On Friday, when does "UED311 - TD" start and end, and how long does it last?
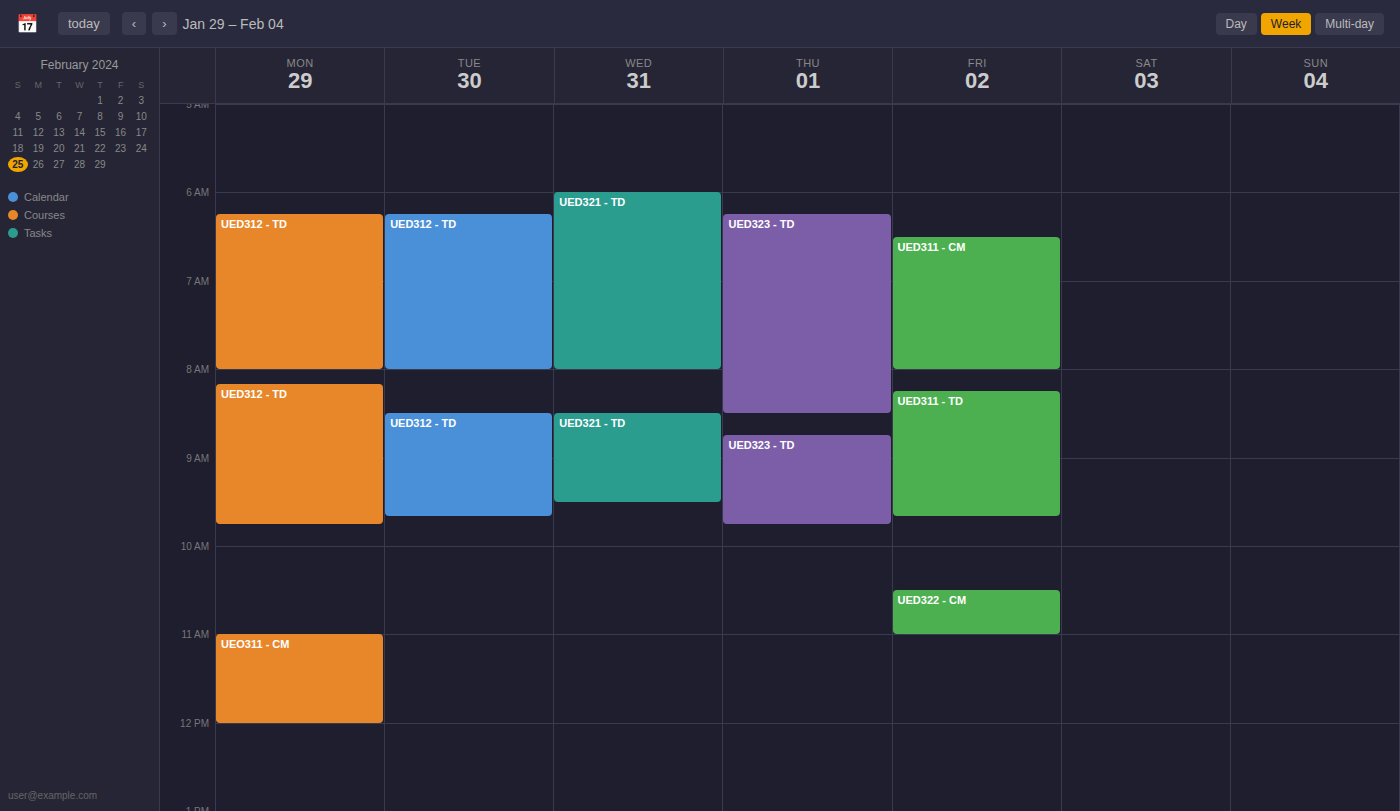
8:15 AM to 9:40 AM, 1 hour 25 minutes